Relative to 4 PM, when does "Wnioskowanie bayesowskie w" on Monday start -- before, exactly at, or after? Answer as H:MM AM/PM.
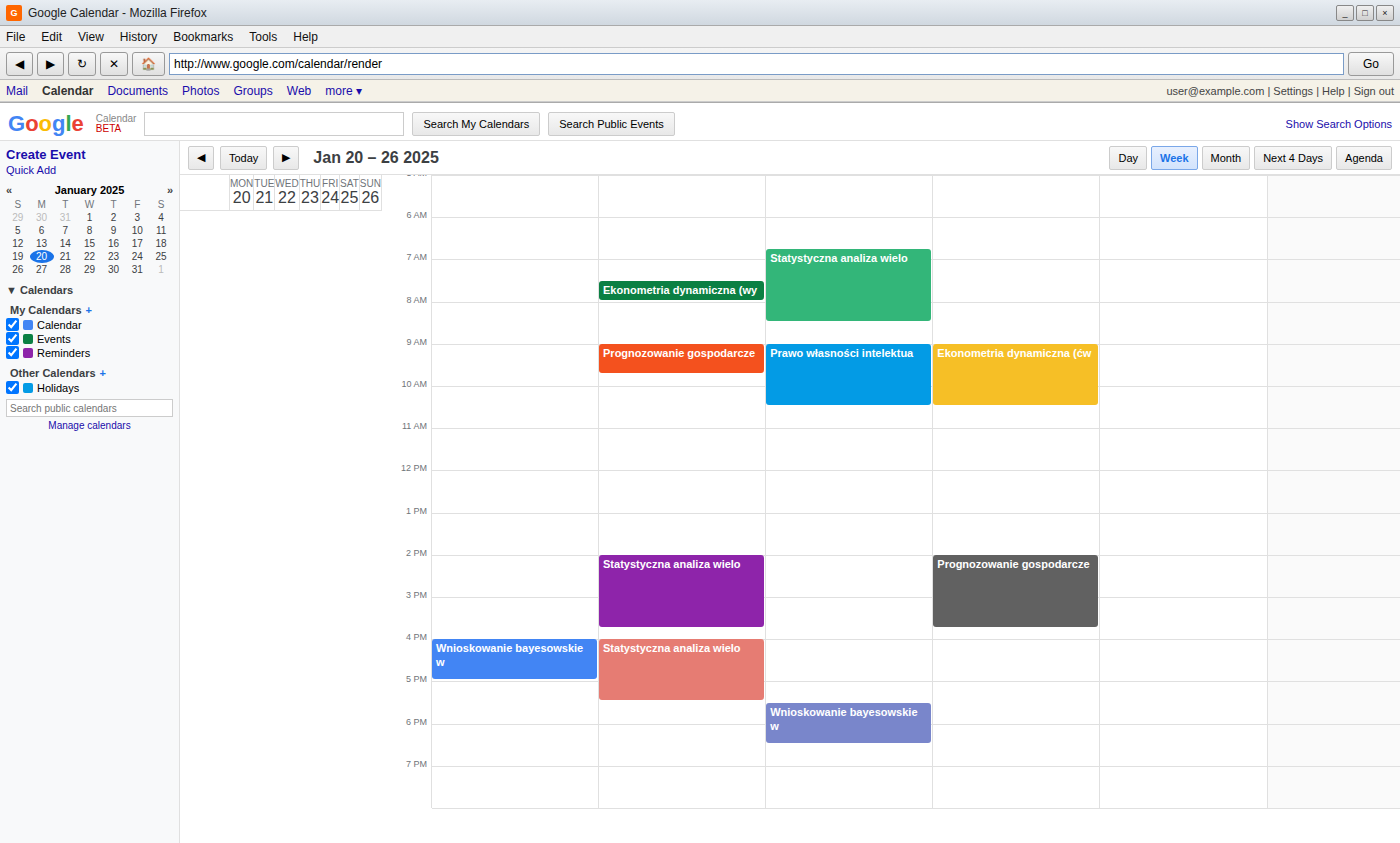
4:00 PM -- exactly at 4 PM, on the 4 PM line.